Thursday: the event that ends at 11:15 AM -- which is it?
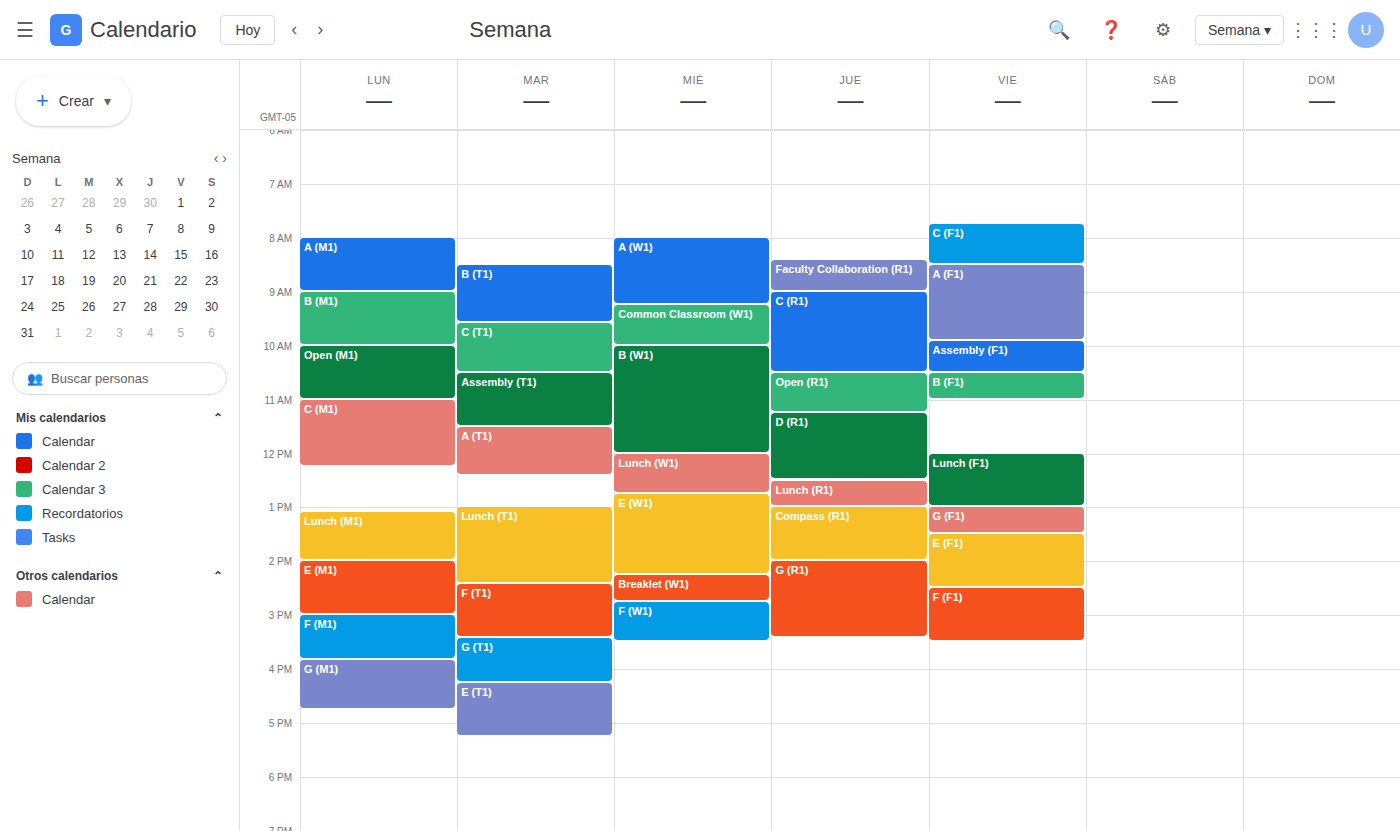
"Open (R1)"